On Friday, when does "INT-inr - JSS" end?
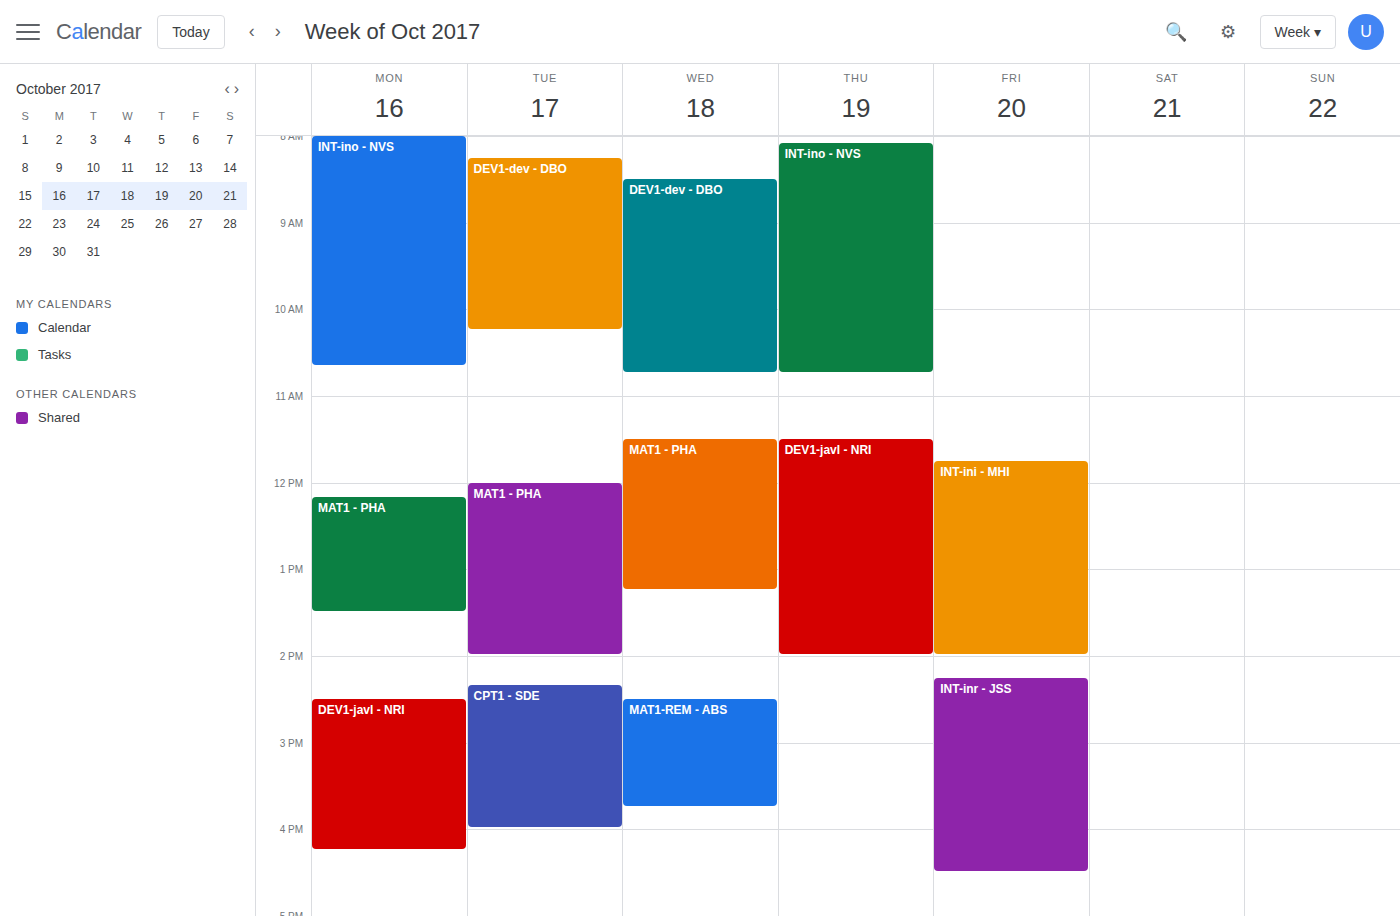
16:30